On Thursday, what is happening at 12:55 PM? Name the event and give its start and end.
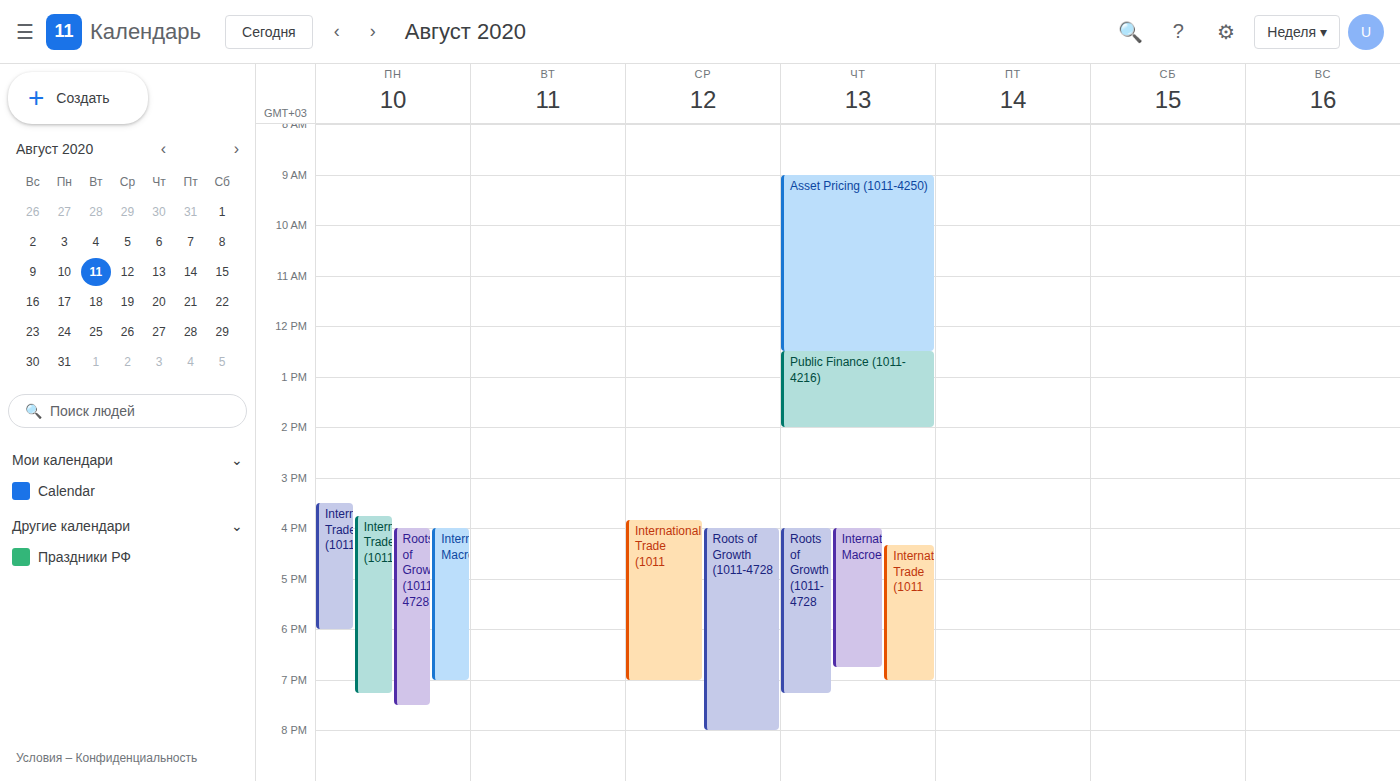
"Public Finance (1011-4216)", 12:30 PM to 2:00 PM